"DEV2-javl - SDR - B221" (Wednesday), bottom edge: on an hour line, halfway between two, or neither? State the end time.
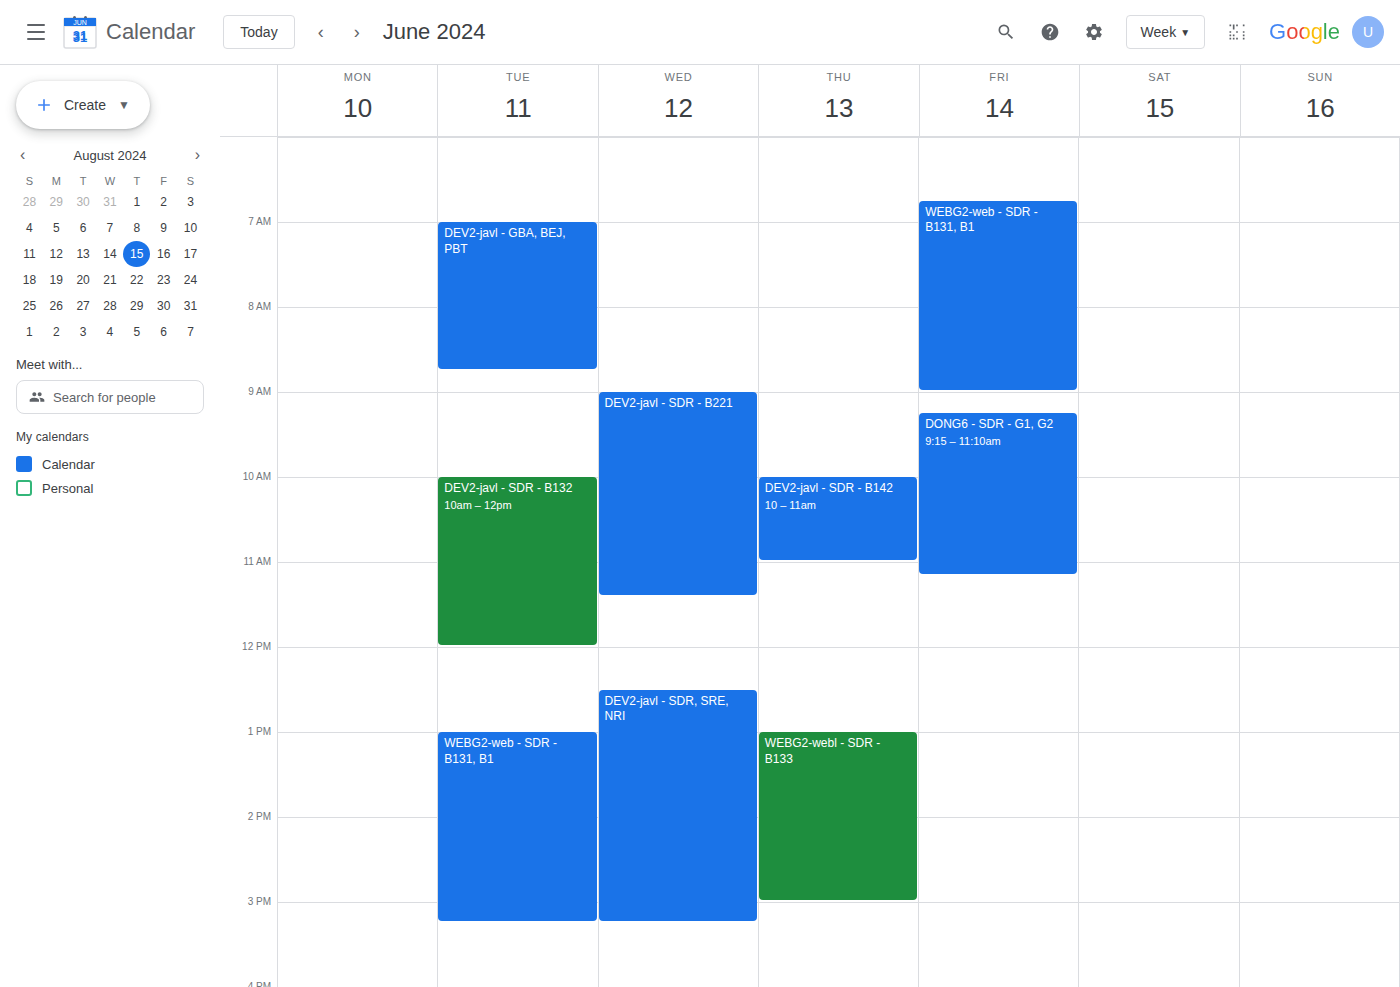
11:25 -- neither: 25 minutes below the 11:00 line and 35 minutes above the 12:00 line.